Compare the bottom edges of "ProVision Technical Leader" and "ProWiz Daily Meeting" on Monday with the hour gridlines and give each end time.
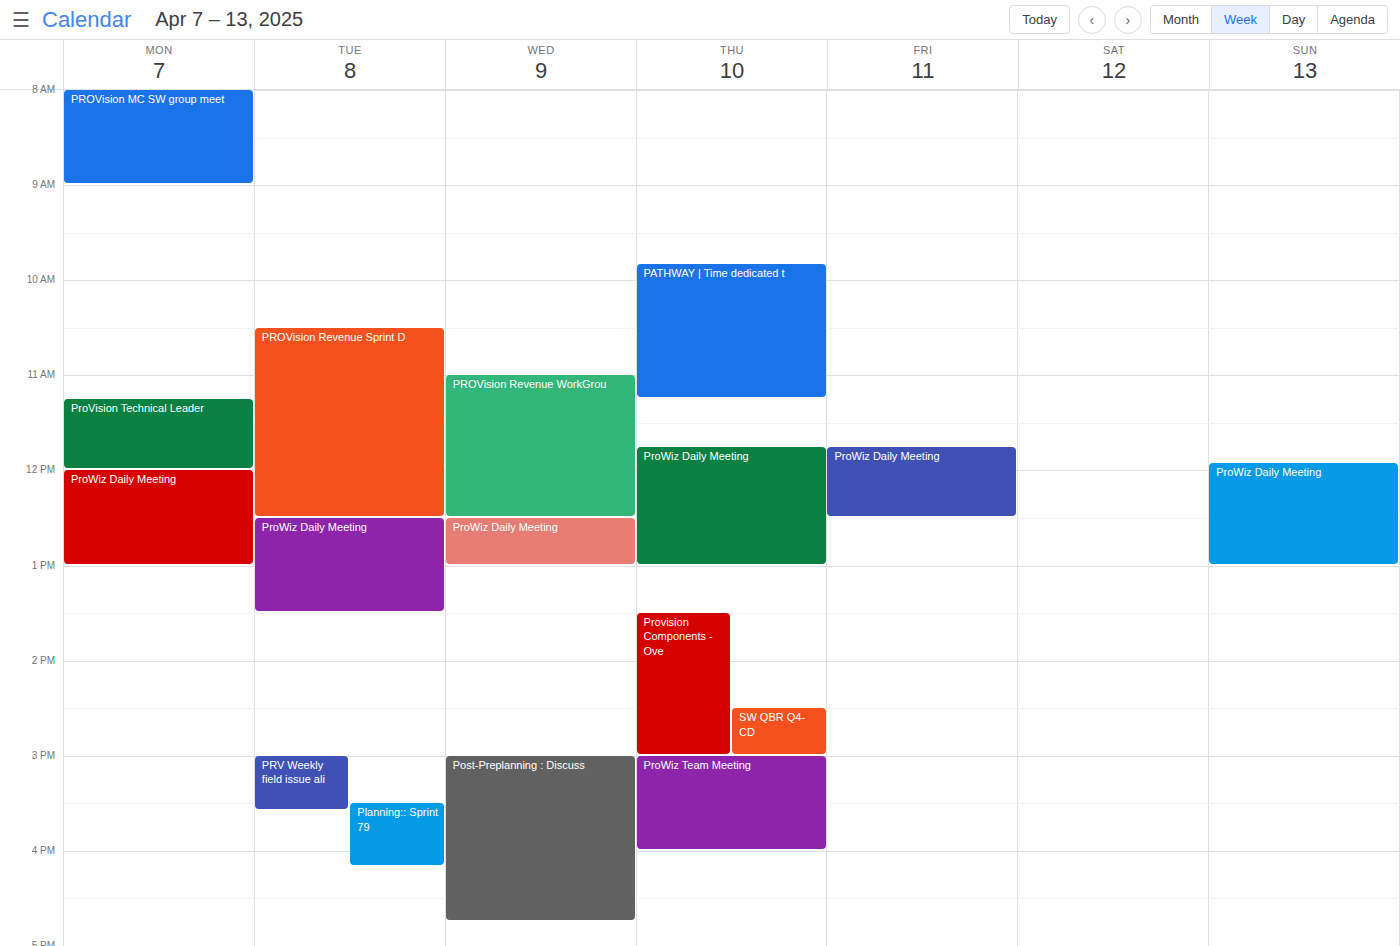
"ProVision Technical Leader": 12:00 PM, exactly on the 12 PM line. "ProWiz Daily Meeting": 1:00 PM, exactly on the 1 PM line.